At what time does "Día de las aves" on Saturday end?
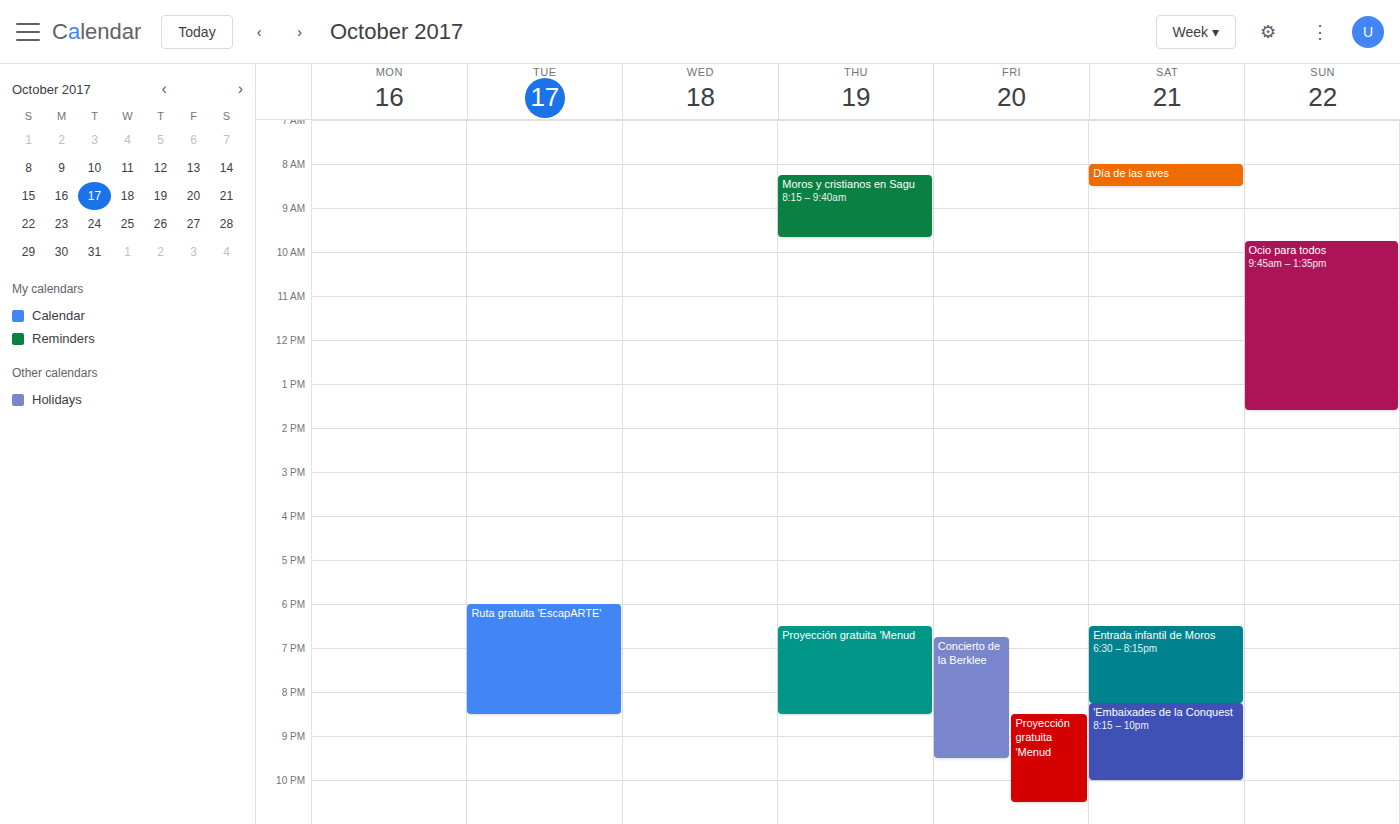
8:30 AM